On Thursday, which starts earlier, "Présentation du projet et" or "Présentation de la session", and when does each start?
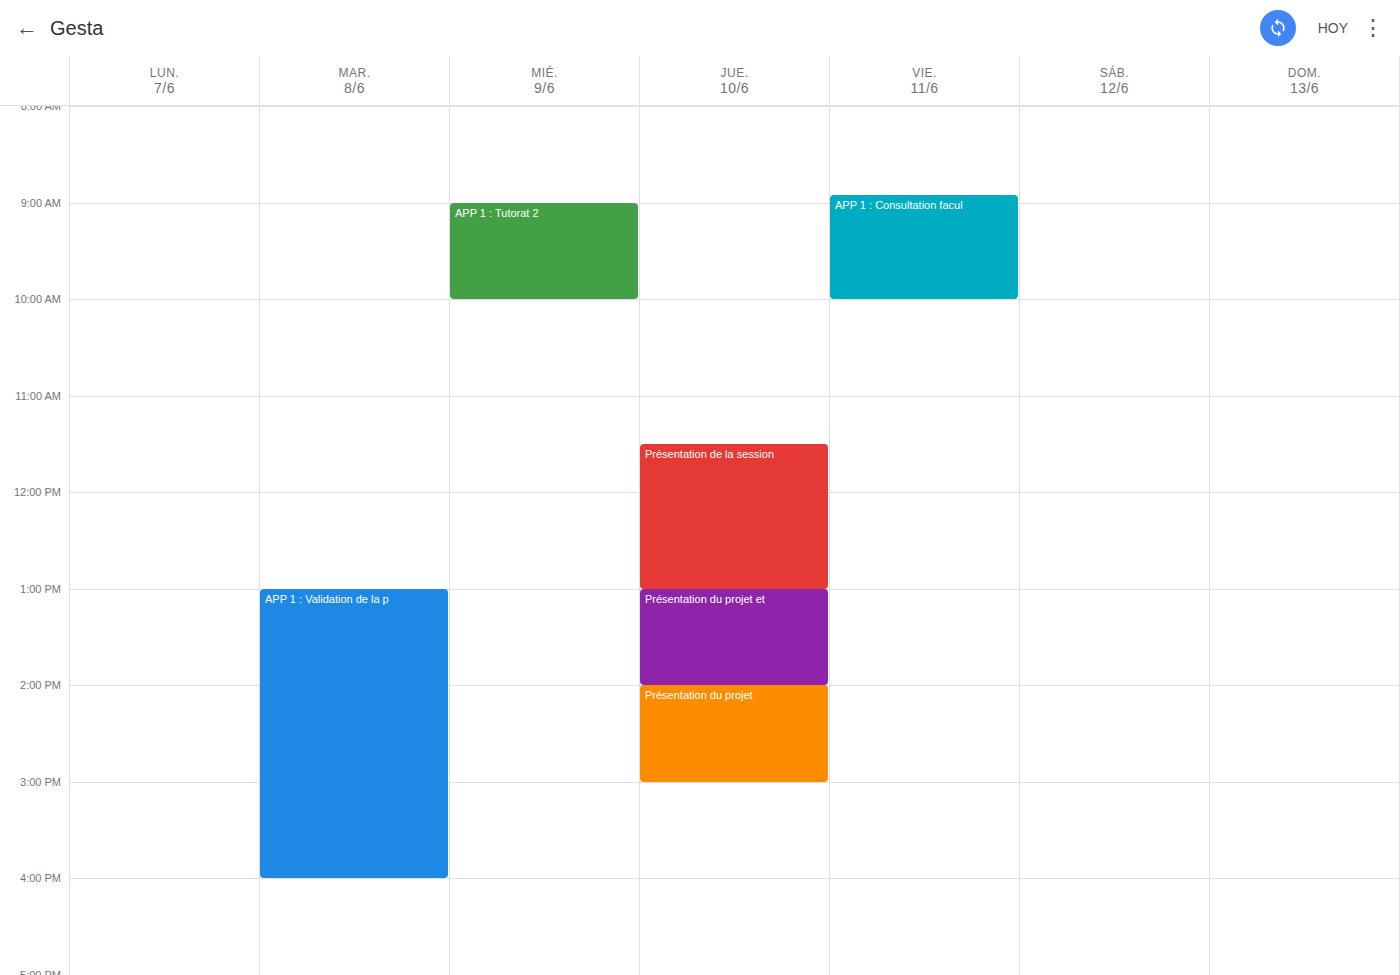
"Présentation de la session" 11:30 AM; "Présentation du projet et" 1:00 PM.